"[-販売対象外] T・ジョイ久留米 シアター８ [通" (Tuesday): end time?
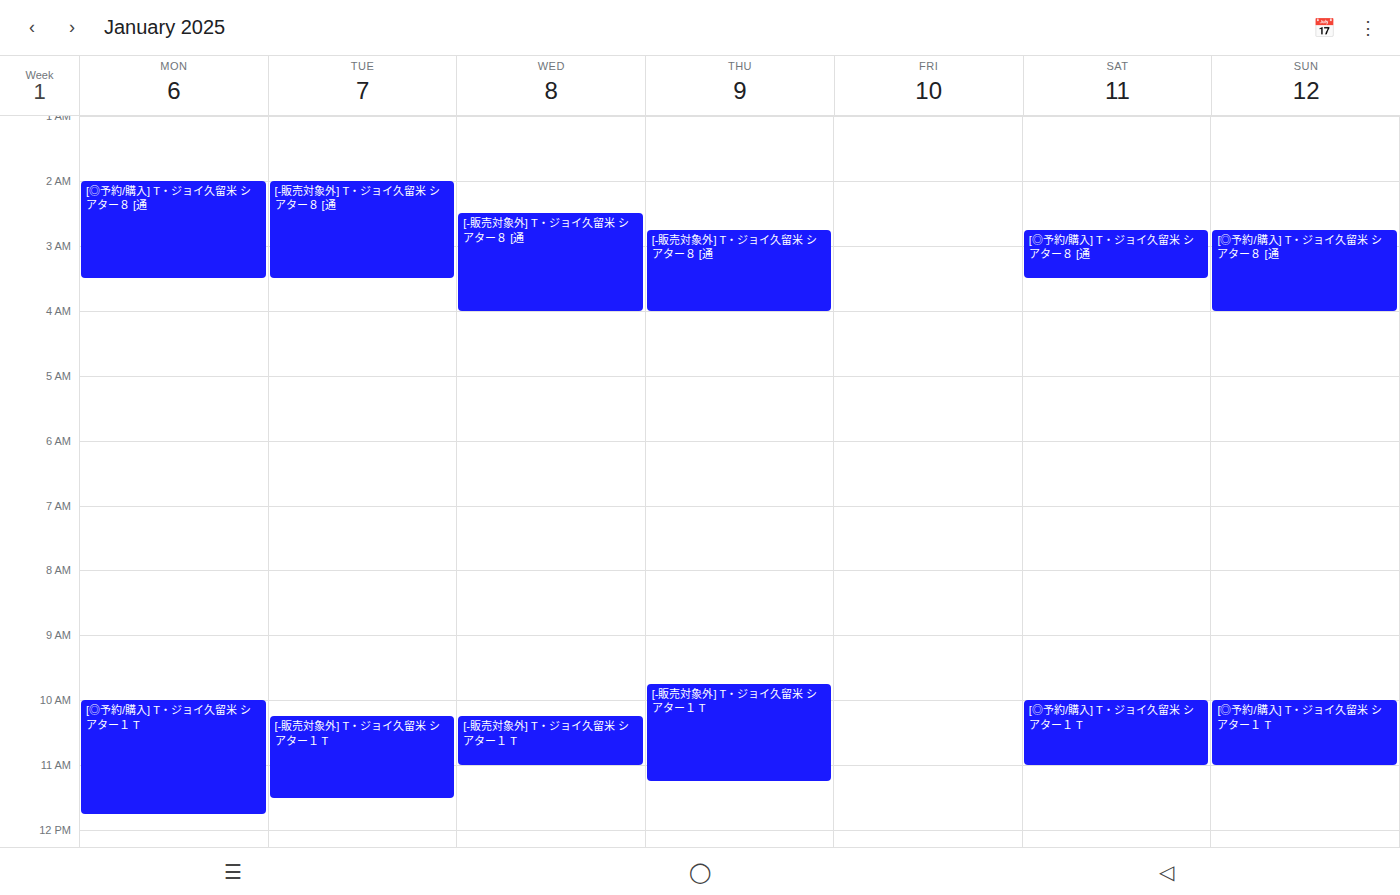
3:30 AM